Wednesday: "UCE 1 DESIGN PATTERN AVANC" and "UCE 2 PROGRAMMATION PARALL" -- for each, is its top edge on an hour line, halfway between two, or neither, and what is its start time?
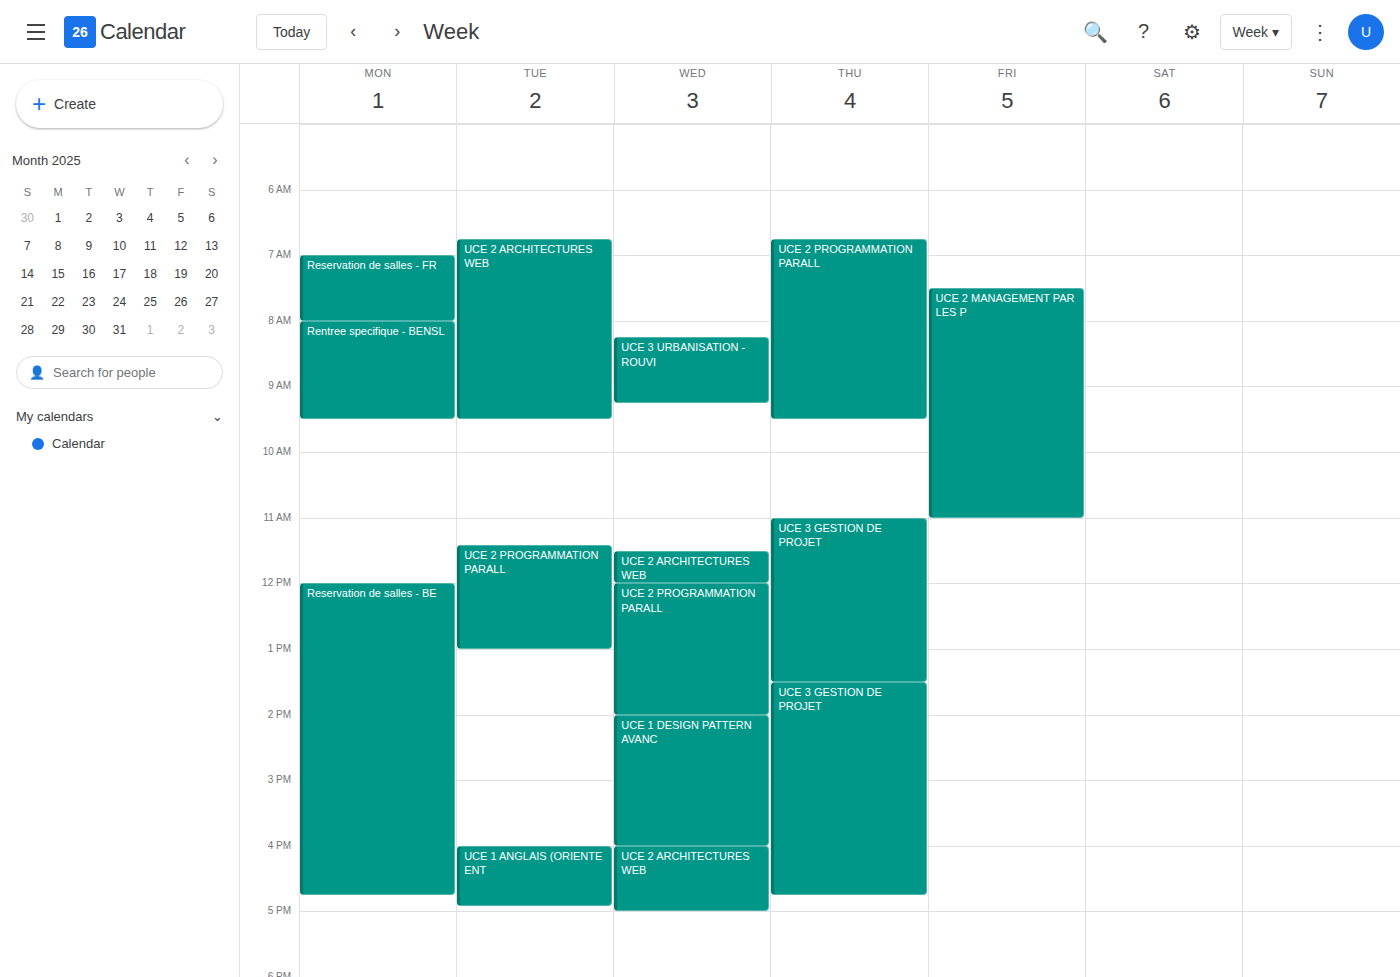
"UCE 1 DESIGN PATTERN AVANC": 2:00 PM, exactly on the 2 PM line. "UCE 2 PROGRAMMATION PARALL": 12:00 PM, exactly on the 12 PM line.